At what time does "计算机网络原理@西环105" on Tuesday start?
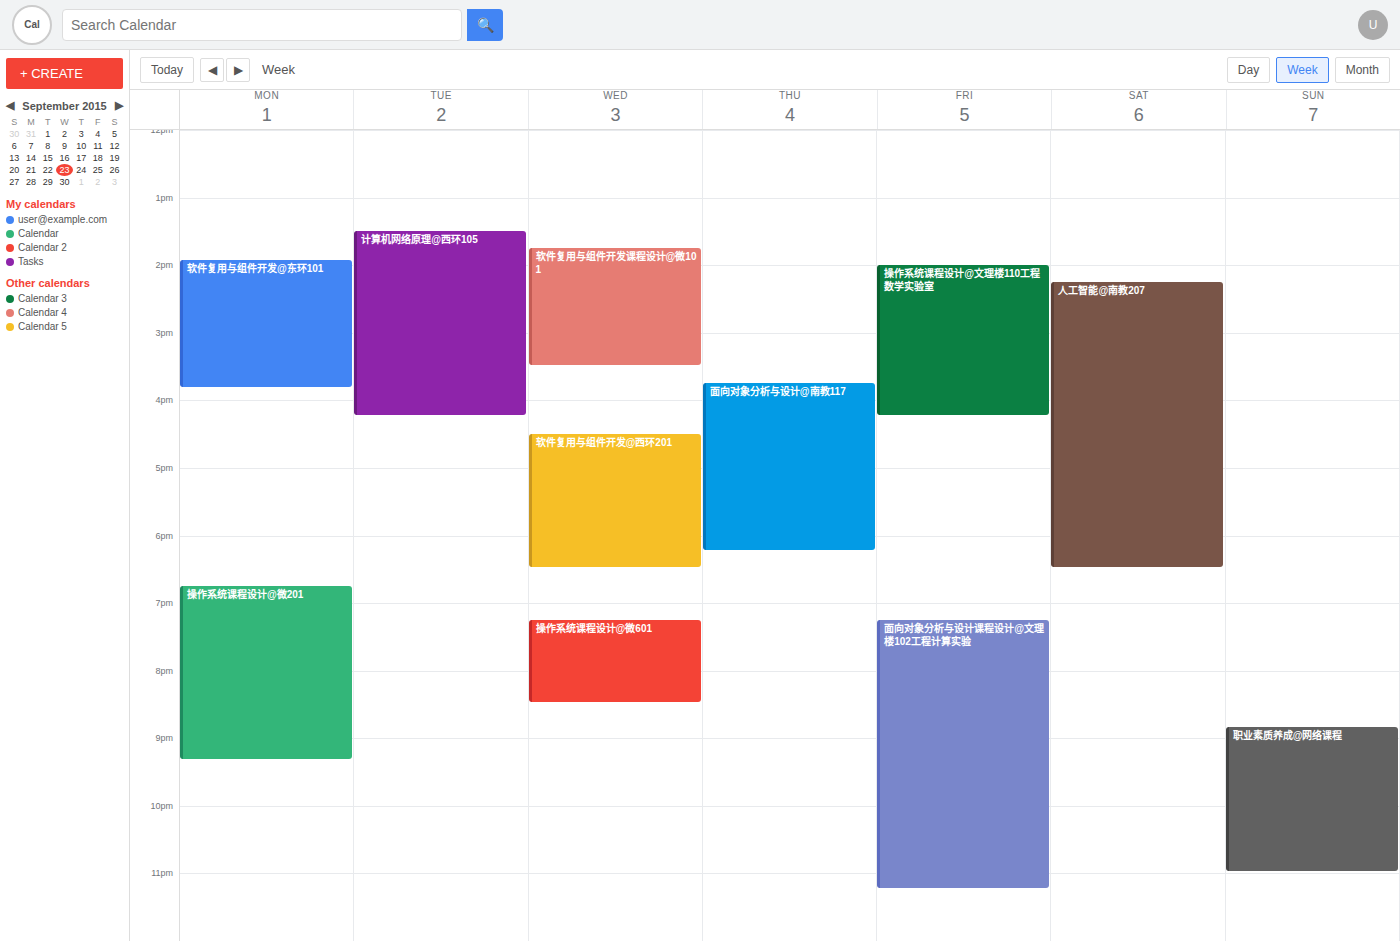
13:30